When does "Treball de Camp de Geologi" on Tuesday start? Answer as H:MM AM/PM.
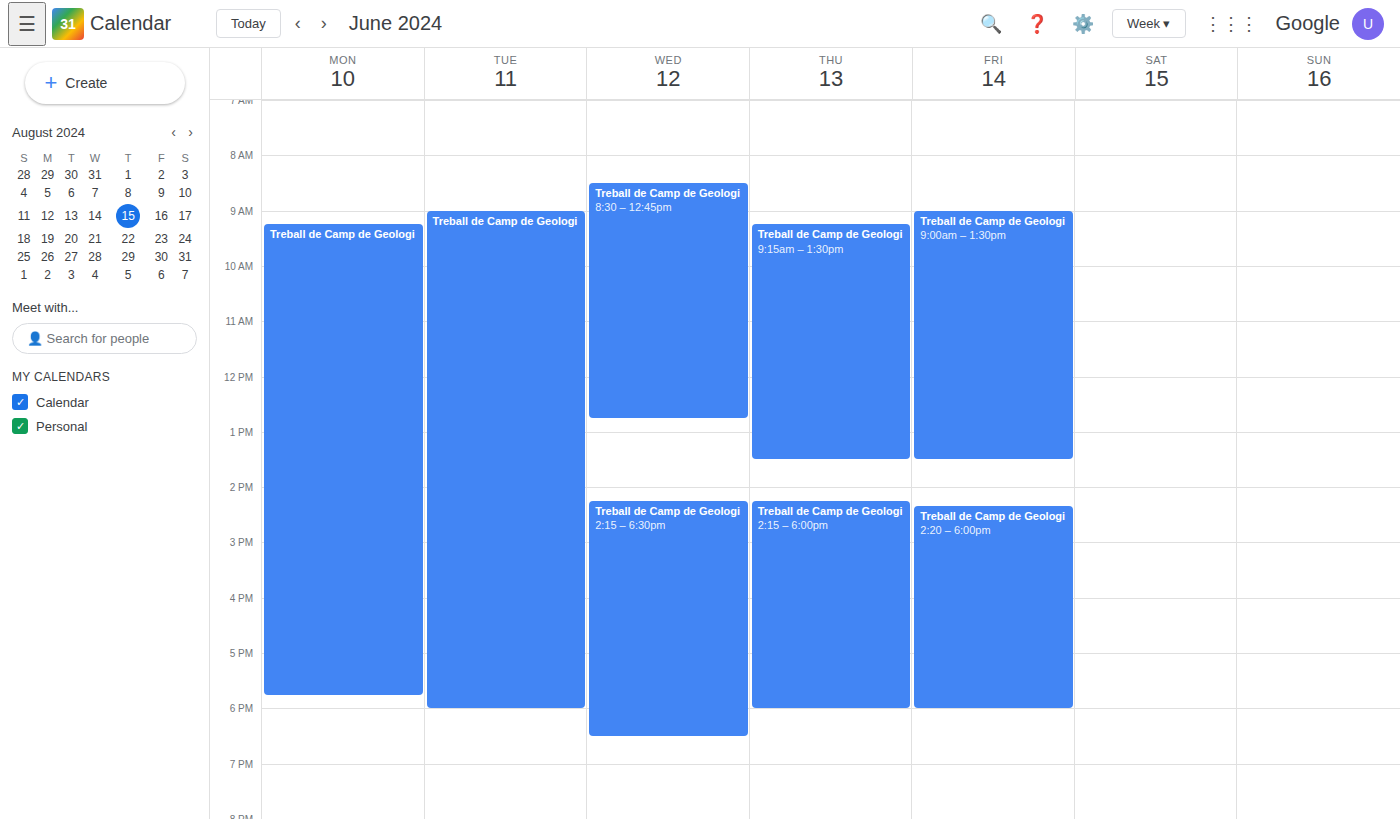
9:00 AM